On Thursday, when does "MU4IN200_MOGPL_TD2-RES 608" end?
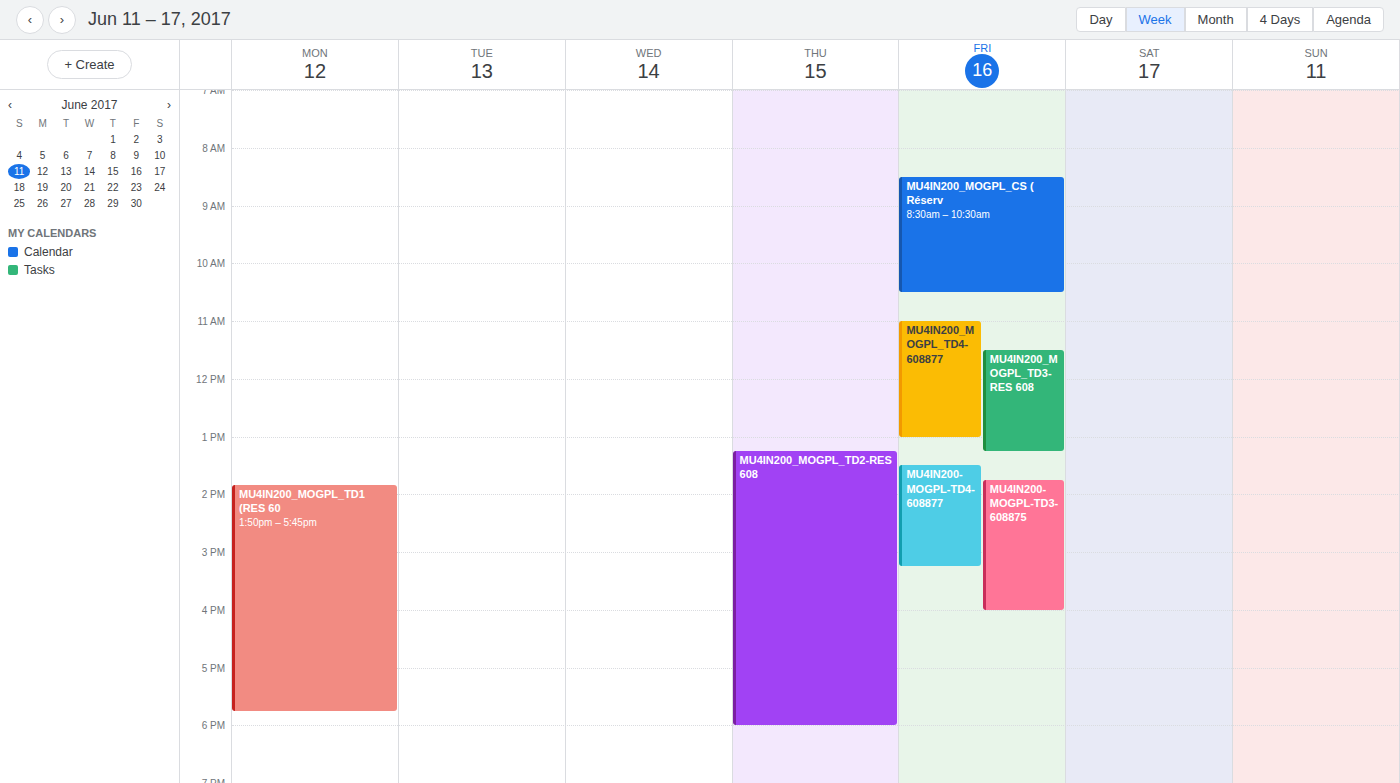
6:00 PM